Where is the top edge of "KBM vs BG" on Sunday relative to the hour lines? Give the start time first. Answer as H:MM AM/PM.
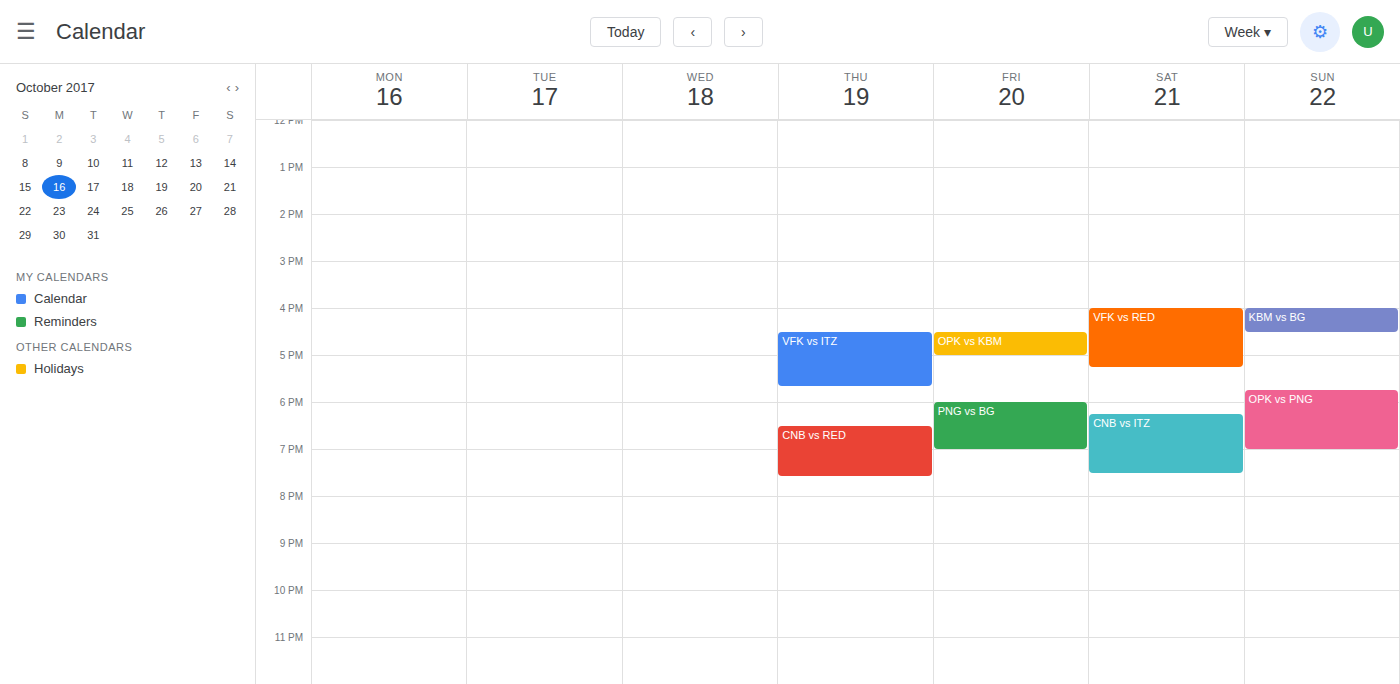
4:00 PM -- exactly on the 4 PM line.